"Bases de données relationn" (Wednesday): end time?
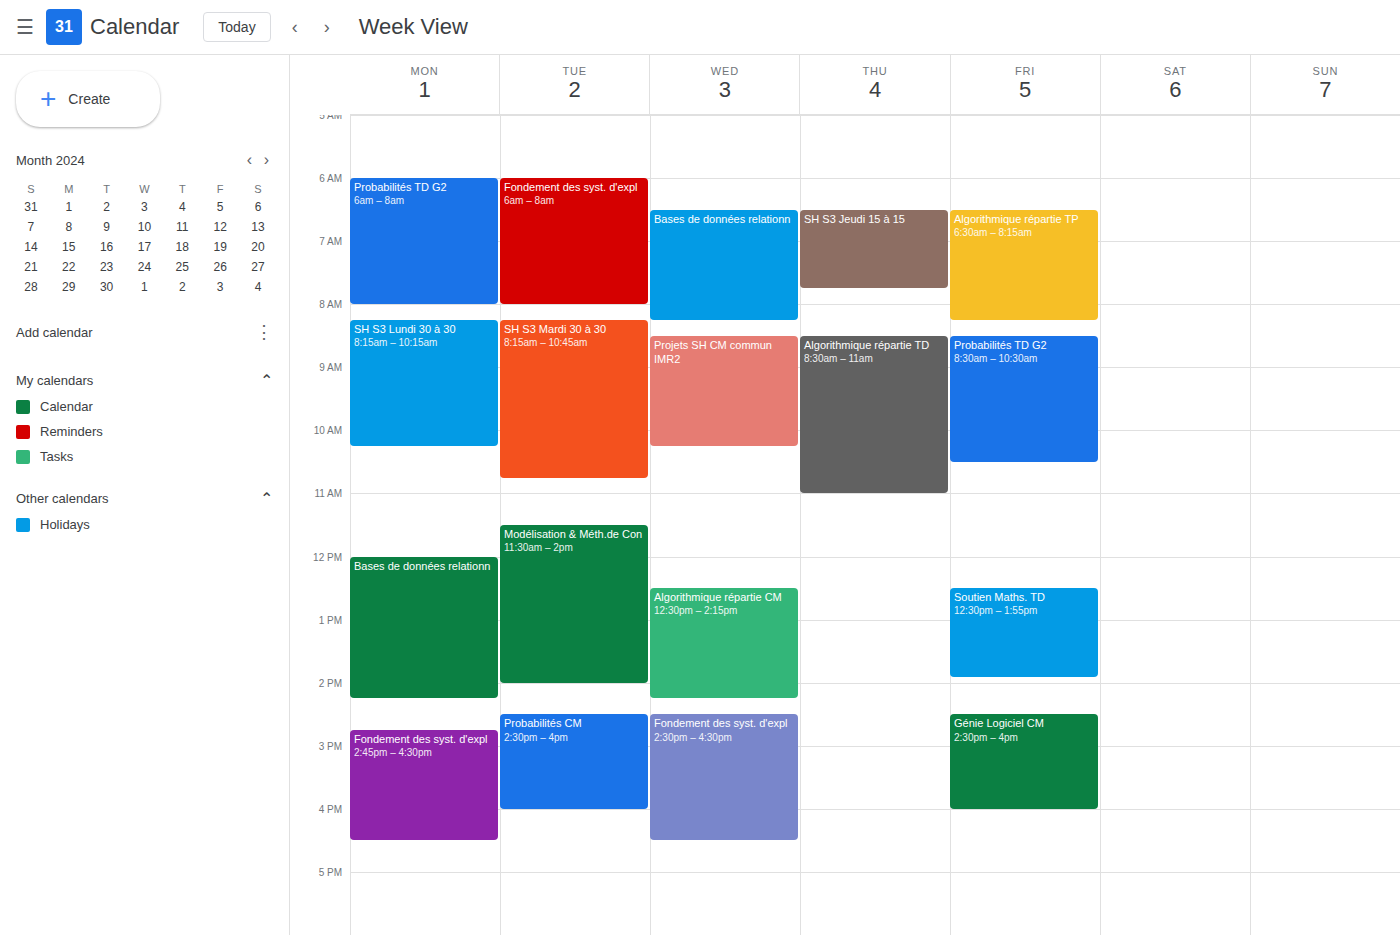
8:15 AM